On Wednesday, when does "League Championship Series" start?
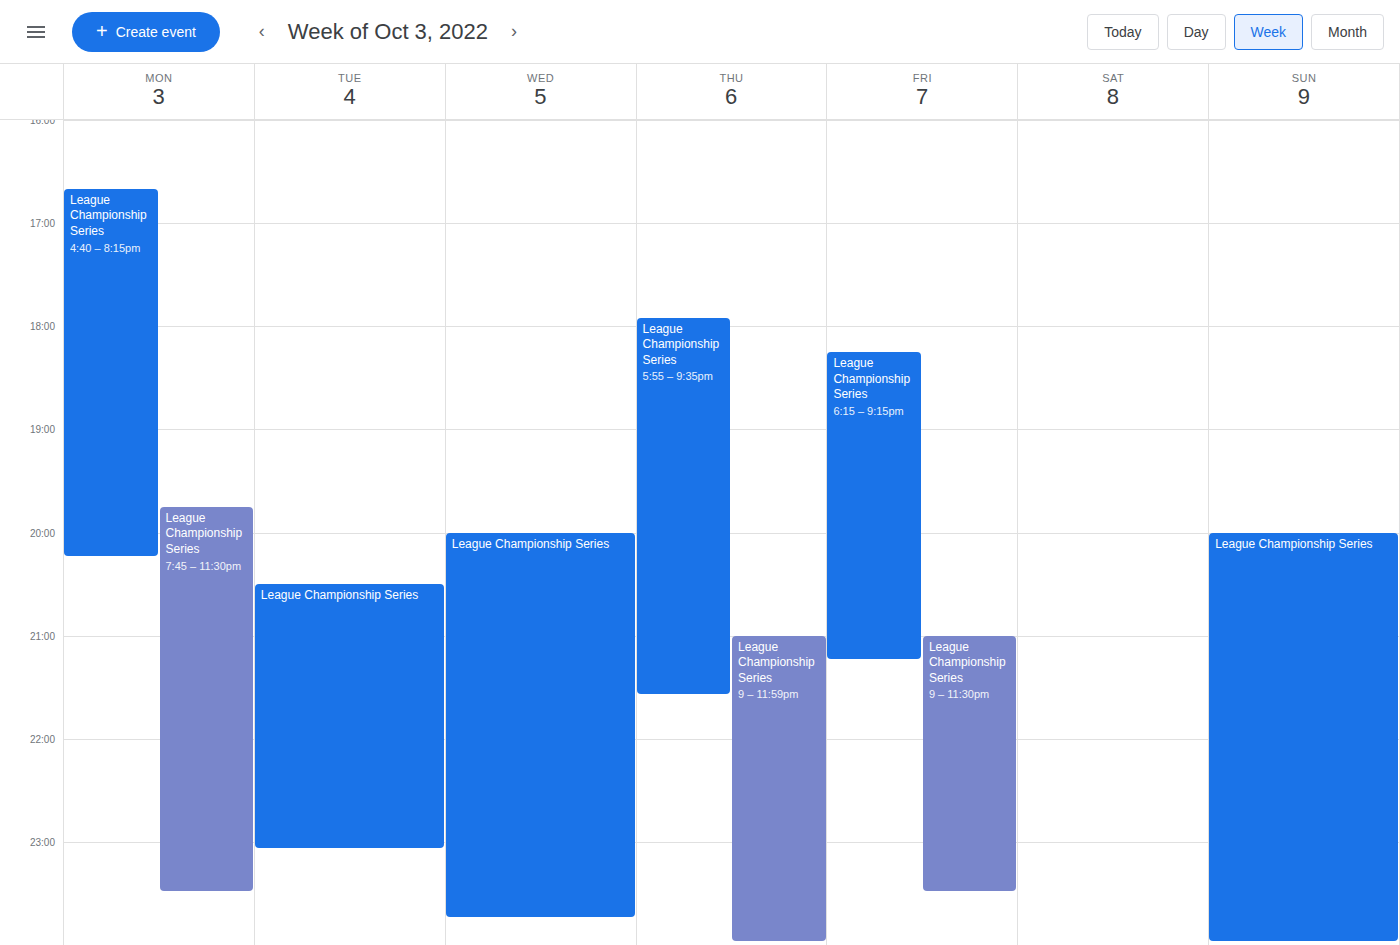
8:00 PM